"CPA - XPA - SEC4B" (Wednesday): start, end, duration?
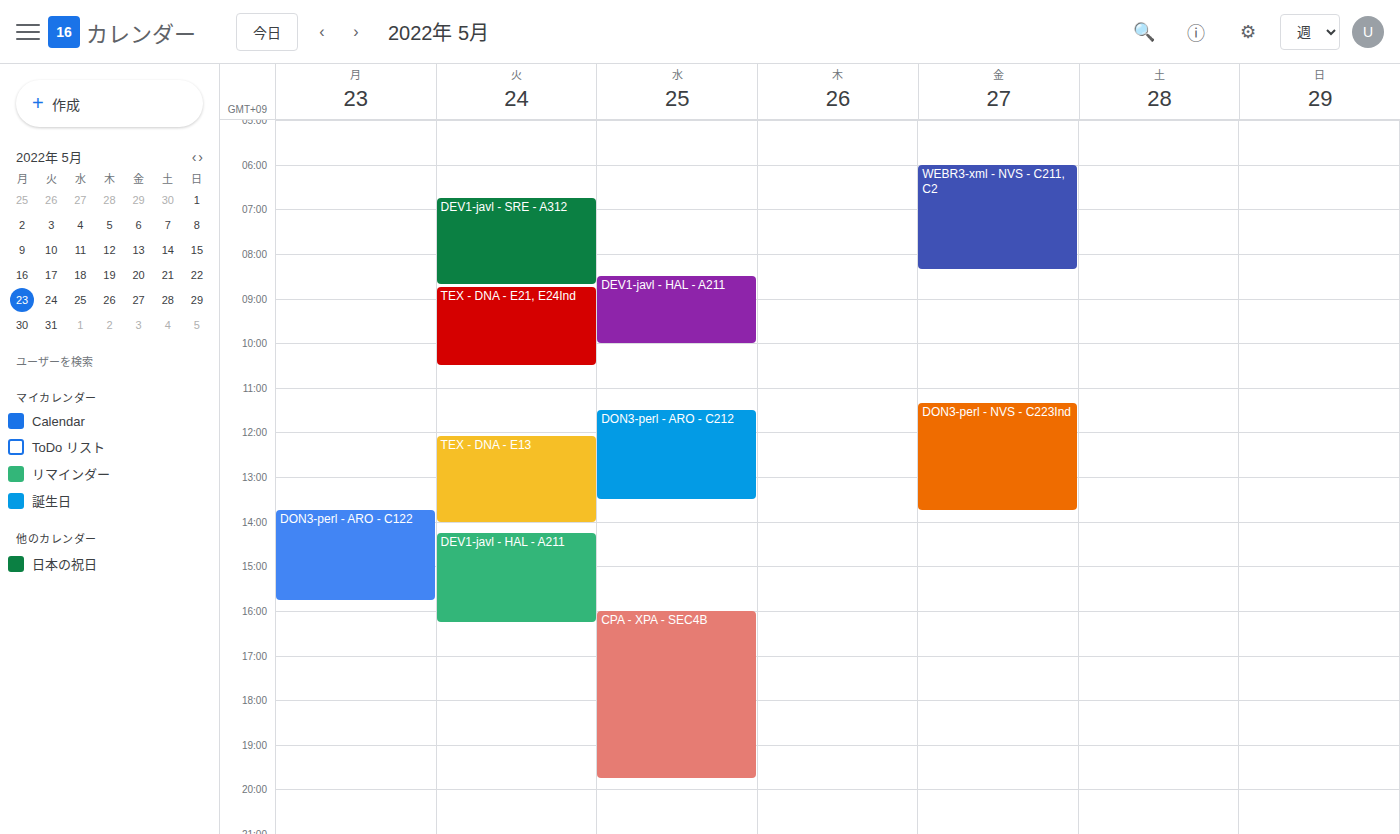
4:00 PM to 7:45 PM, 3 hours 45 minutes